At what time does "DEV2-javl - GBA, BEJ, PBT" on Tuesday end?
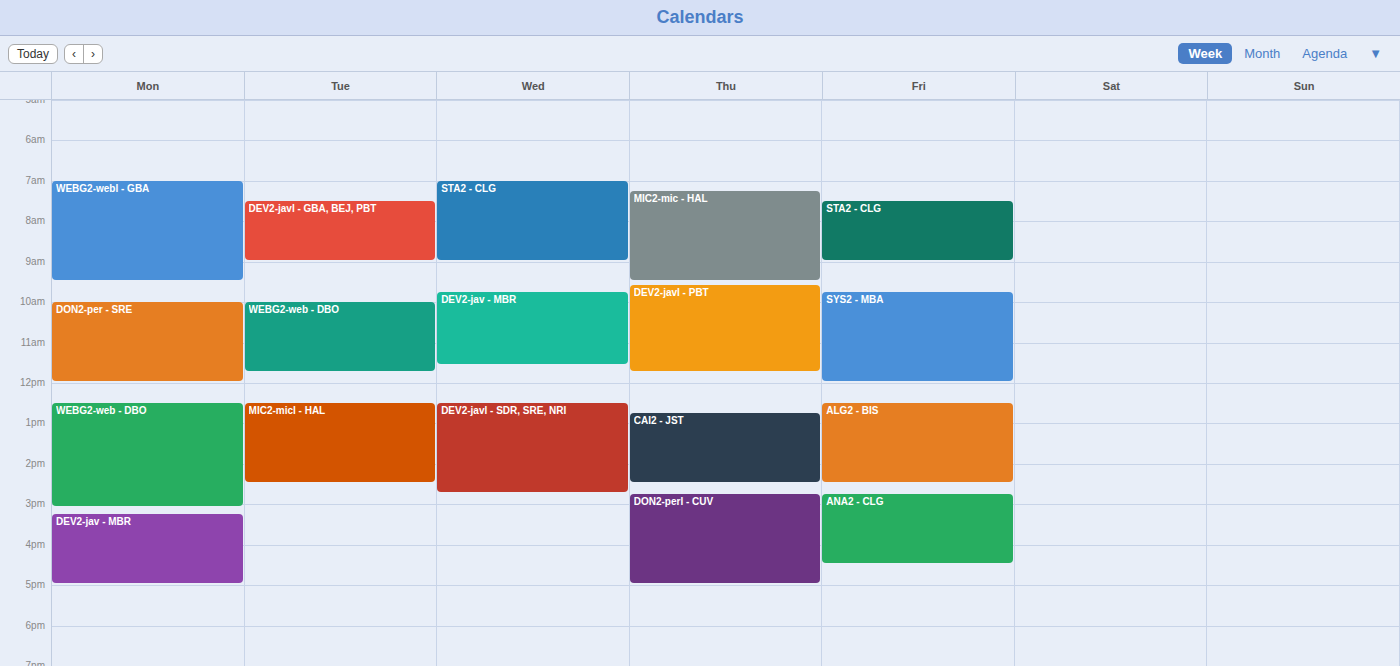
9:00 AM